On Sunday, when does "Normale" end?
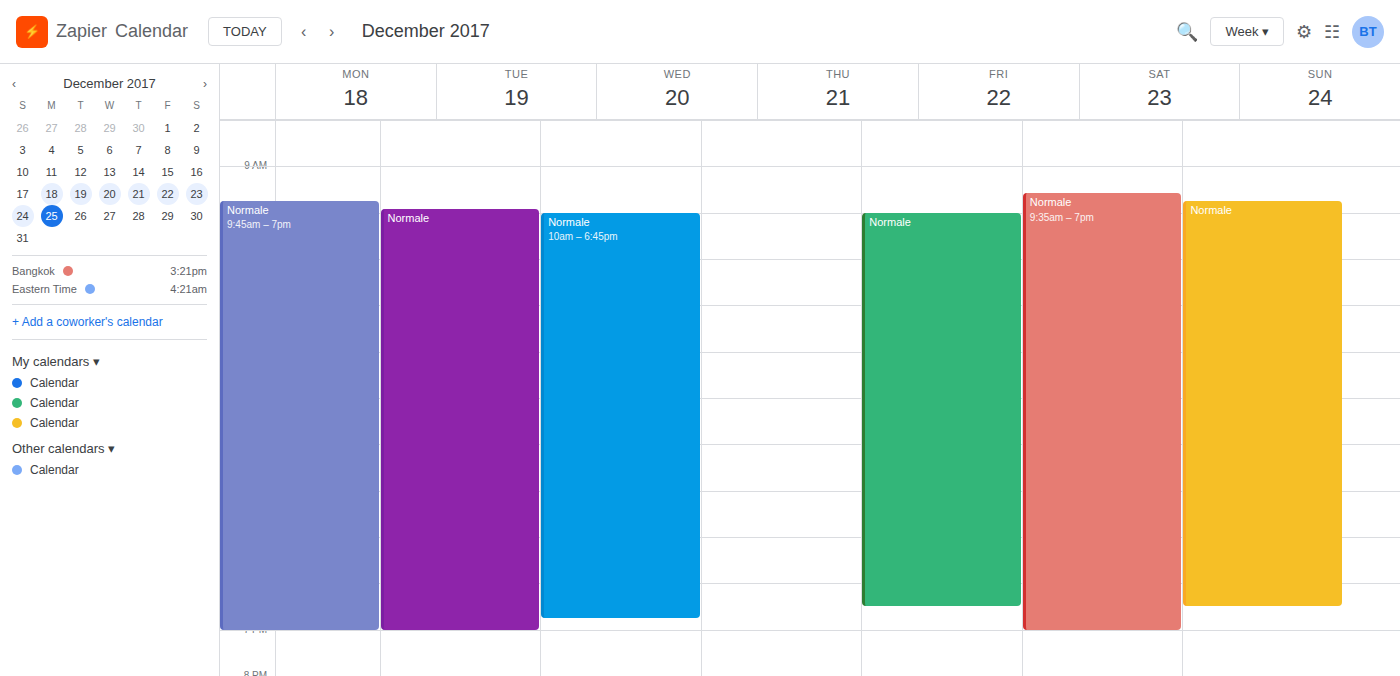
6:30 PM